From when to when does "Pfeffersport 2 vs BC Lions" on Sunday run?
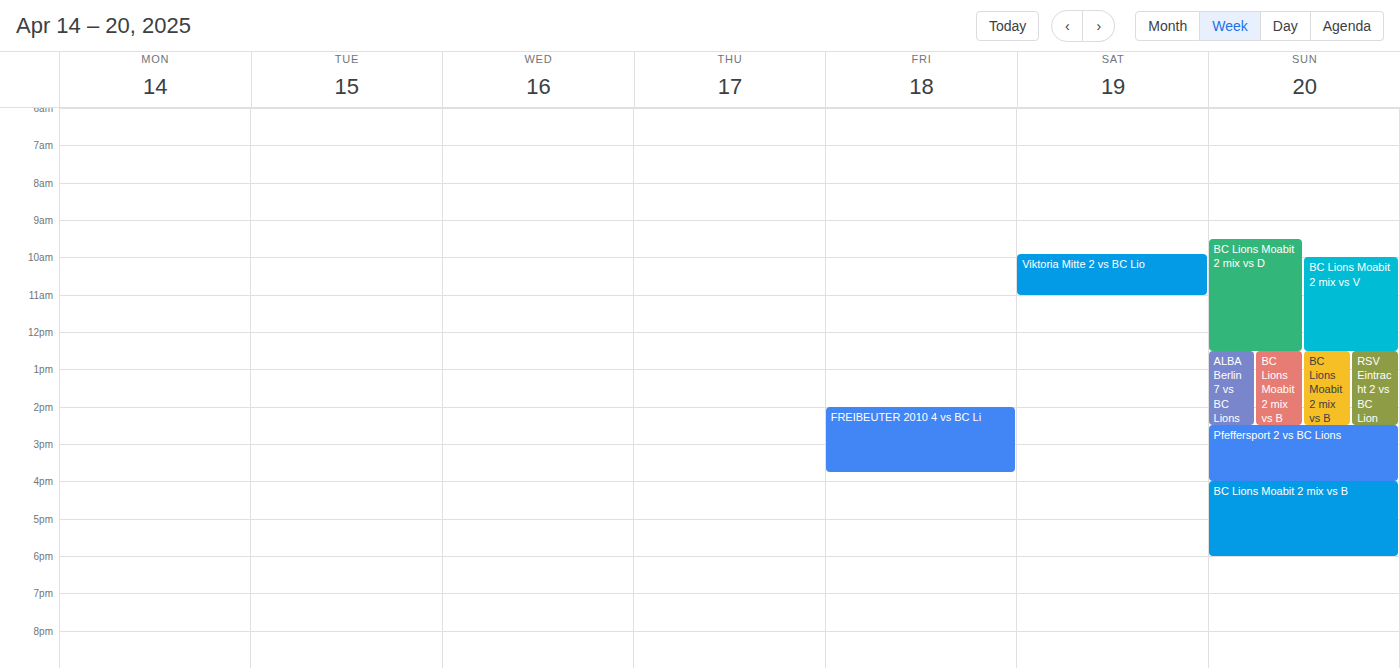
2:30 PM to 4:00 PM